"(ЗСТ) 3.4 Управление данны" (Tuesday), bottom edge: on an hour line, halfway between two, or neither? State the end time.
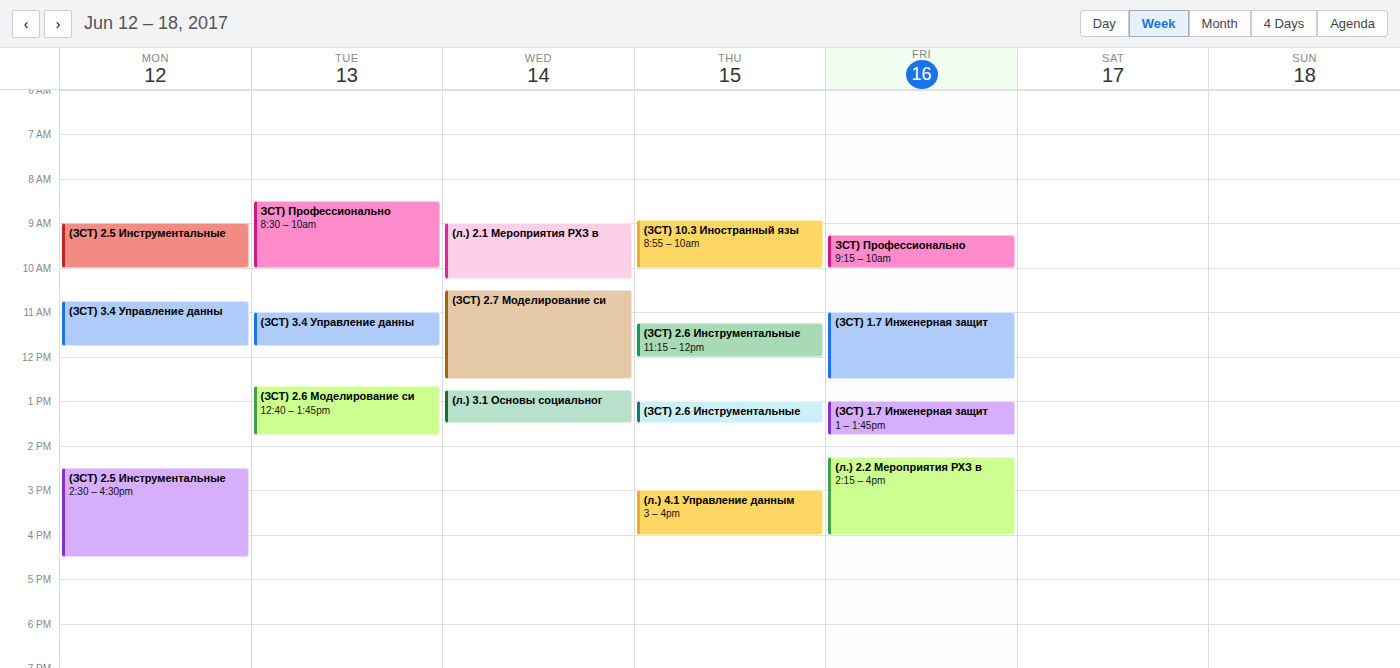
11:45 AM -- neither: three quarters of the way from the 11 AM line to the 12 PM line.